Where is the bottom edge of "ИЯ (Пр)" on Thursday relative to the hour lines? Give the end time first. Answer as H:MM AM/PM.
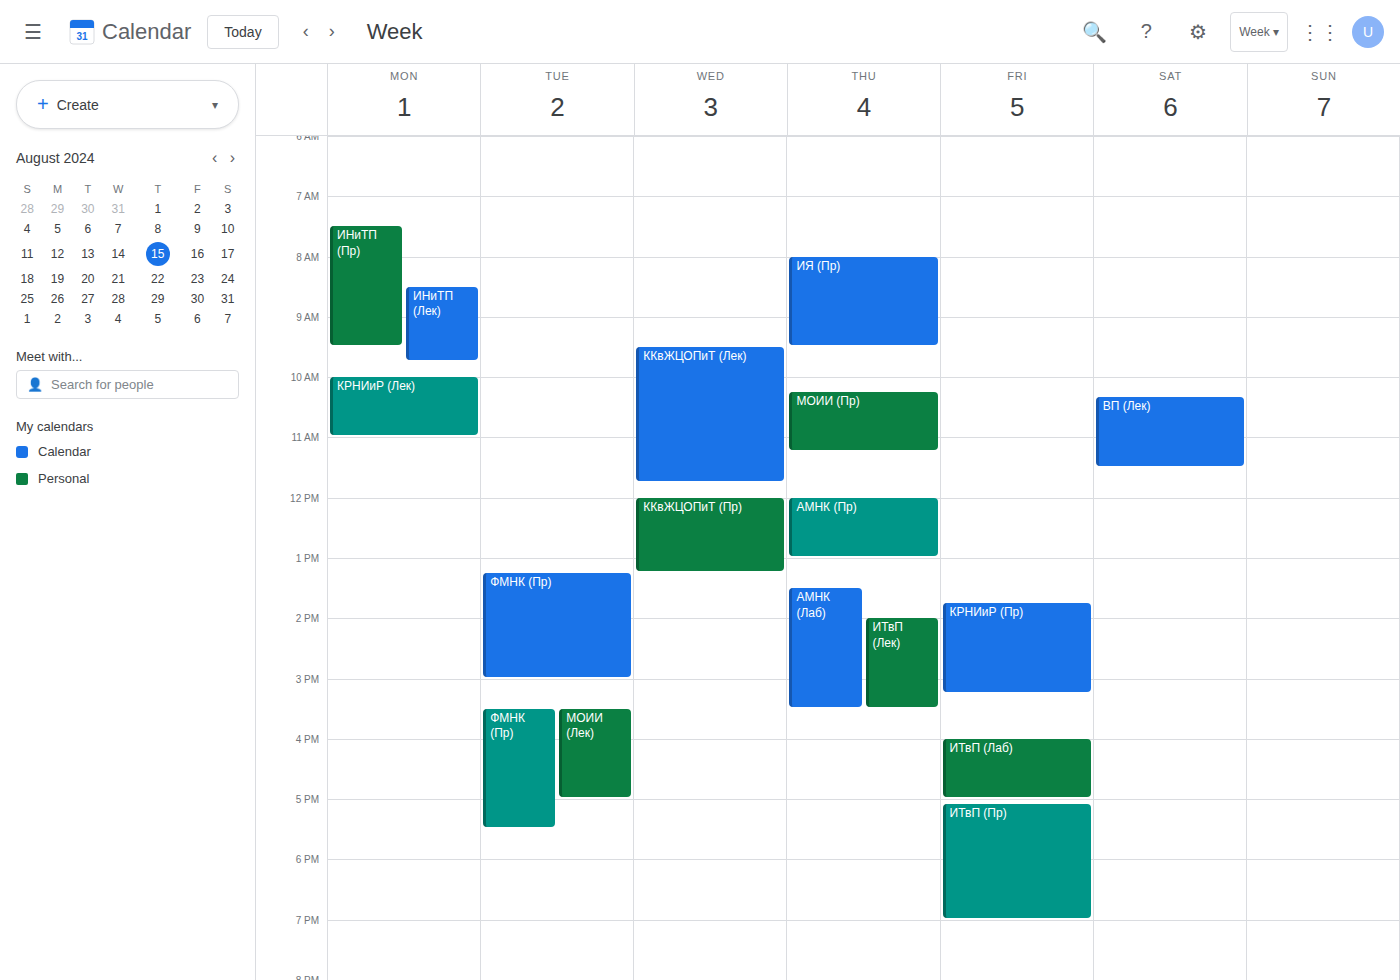
9:30 AM -- halfway between the 9 AM and 10 AM lines.